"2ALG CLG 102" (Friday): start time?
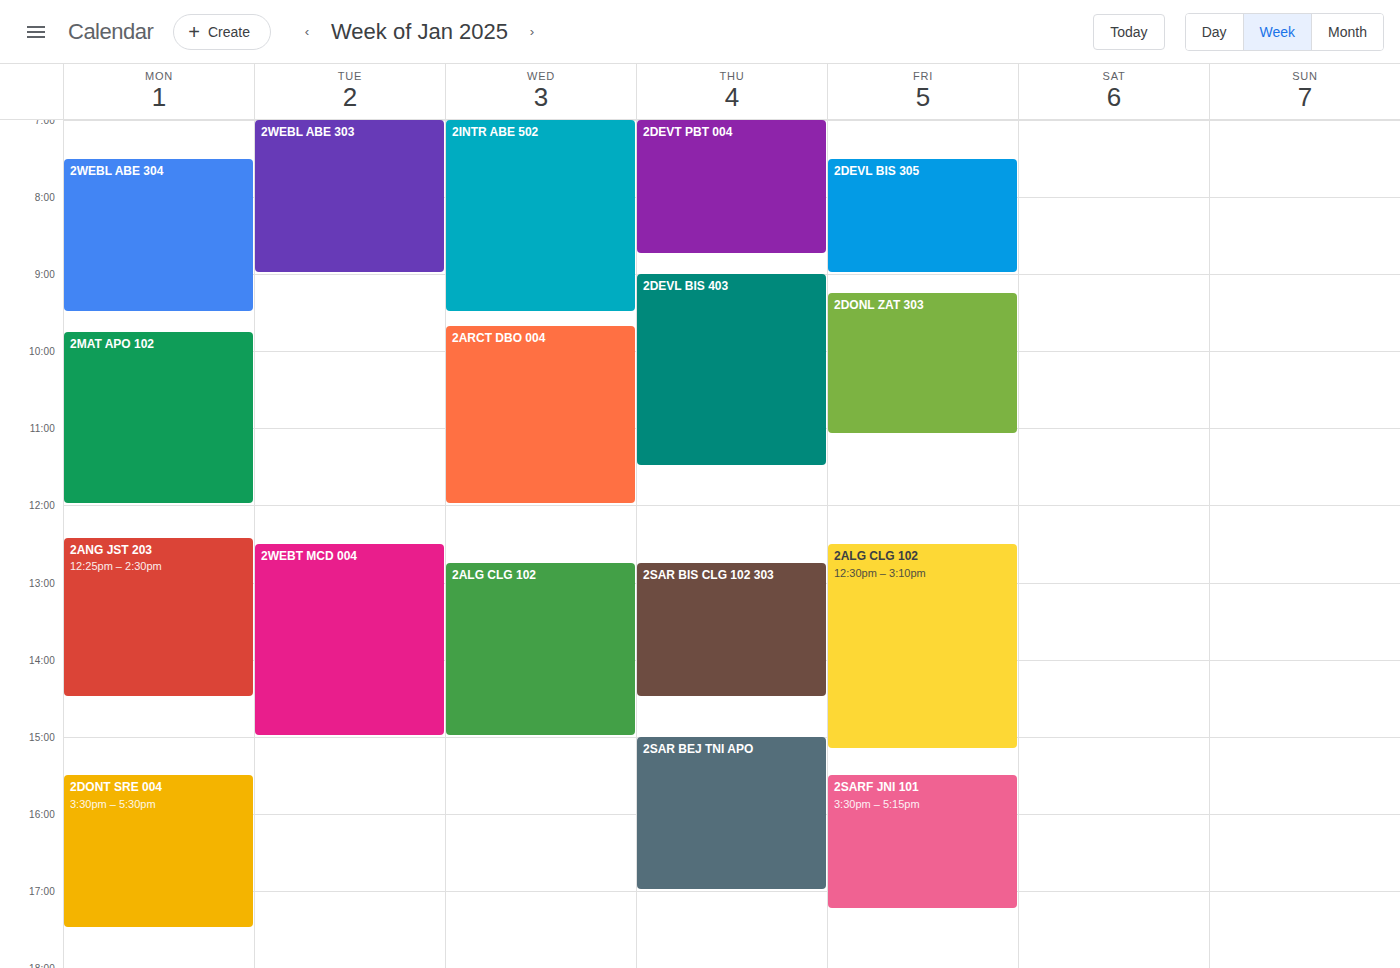
12:30 PM